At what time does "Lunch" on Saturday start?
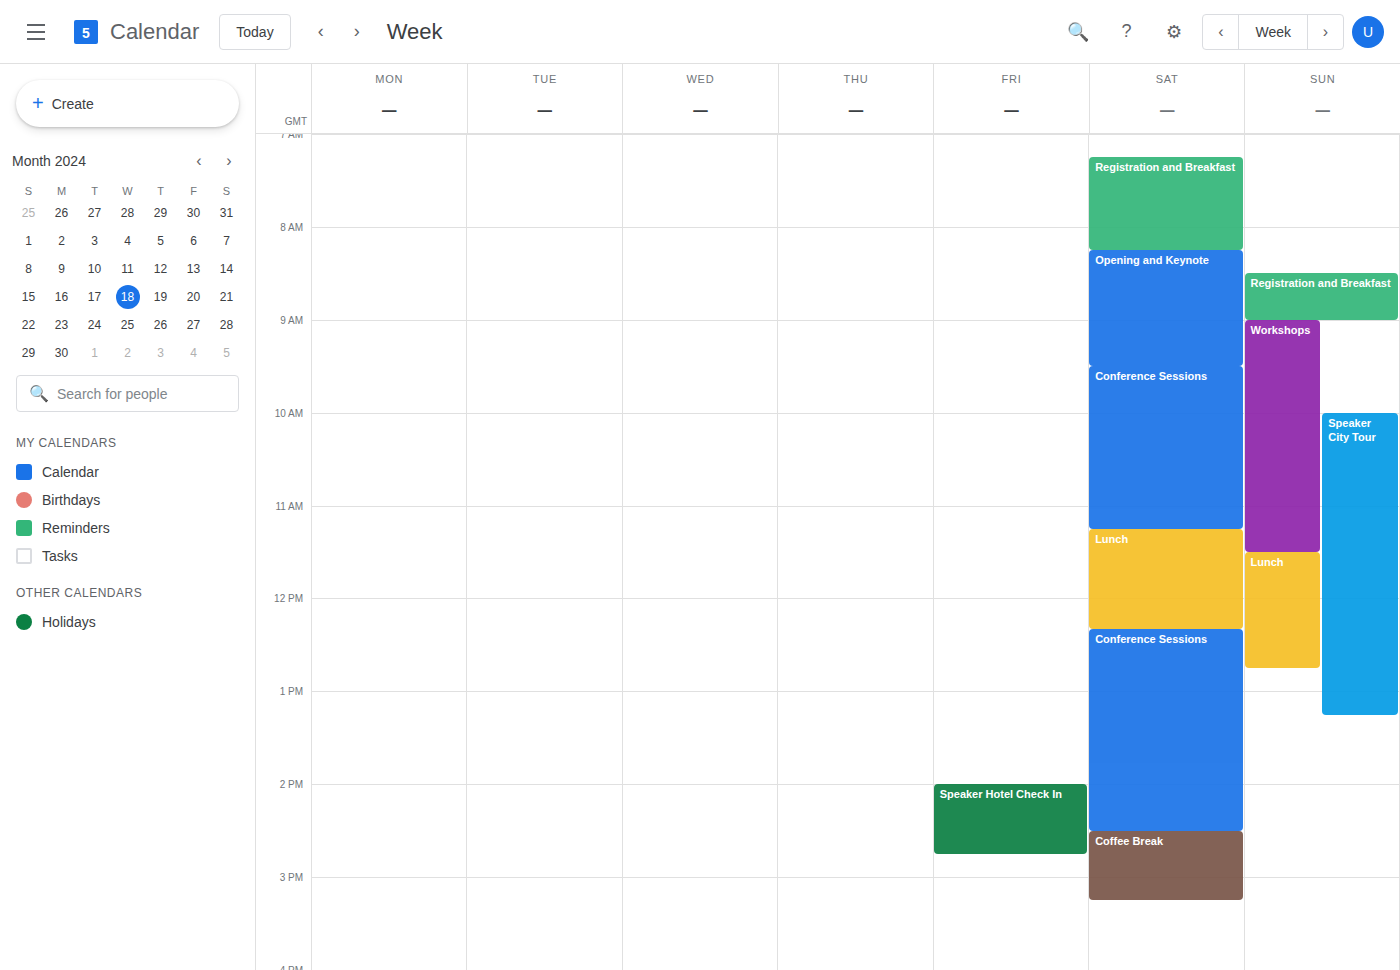
11:15 AM